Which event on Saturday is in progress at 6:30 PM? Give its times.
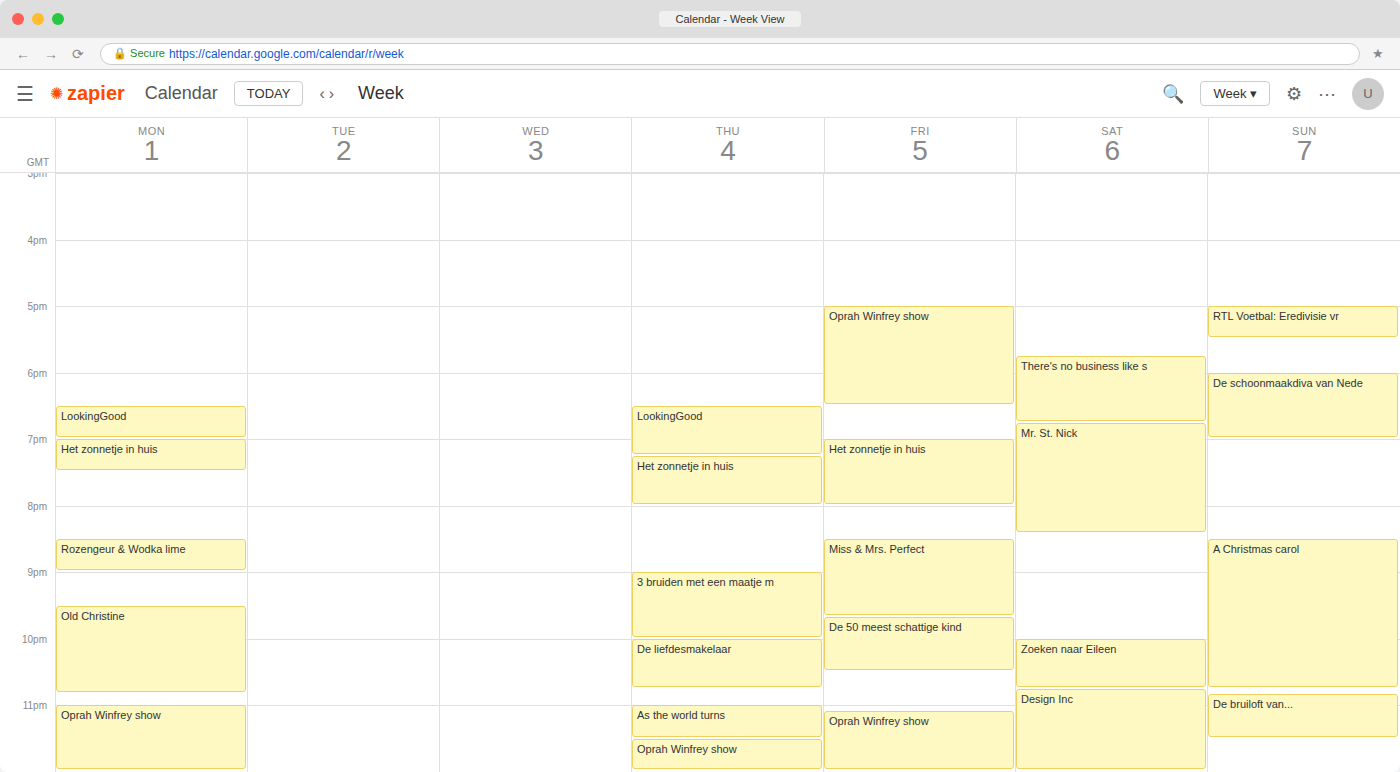
"There's no business like s", 5:45 PM to 6:45 PM